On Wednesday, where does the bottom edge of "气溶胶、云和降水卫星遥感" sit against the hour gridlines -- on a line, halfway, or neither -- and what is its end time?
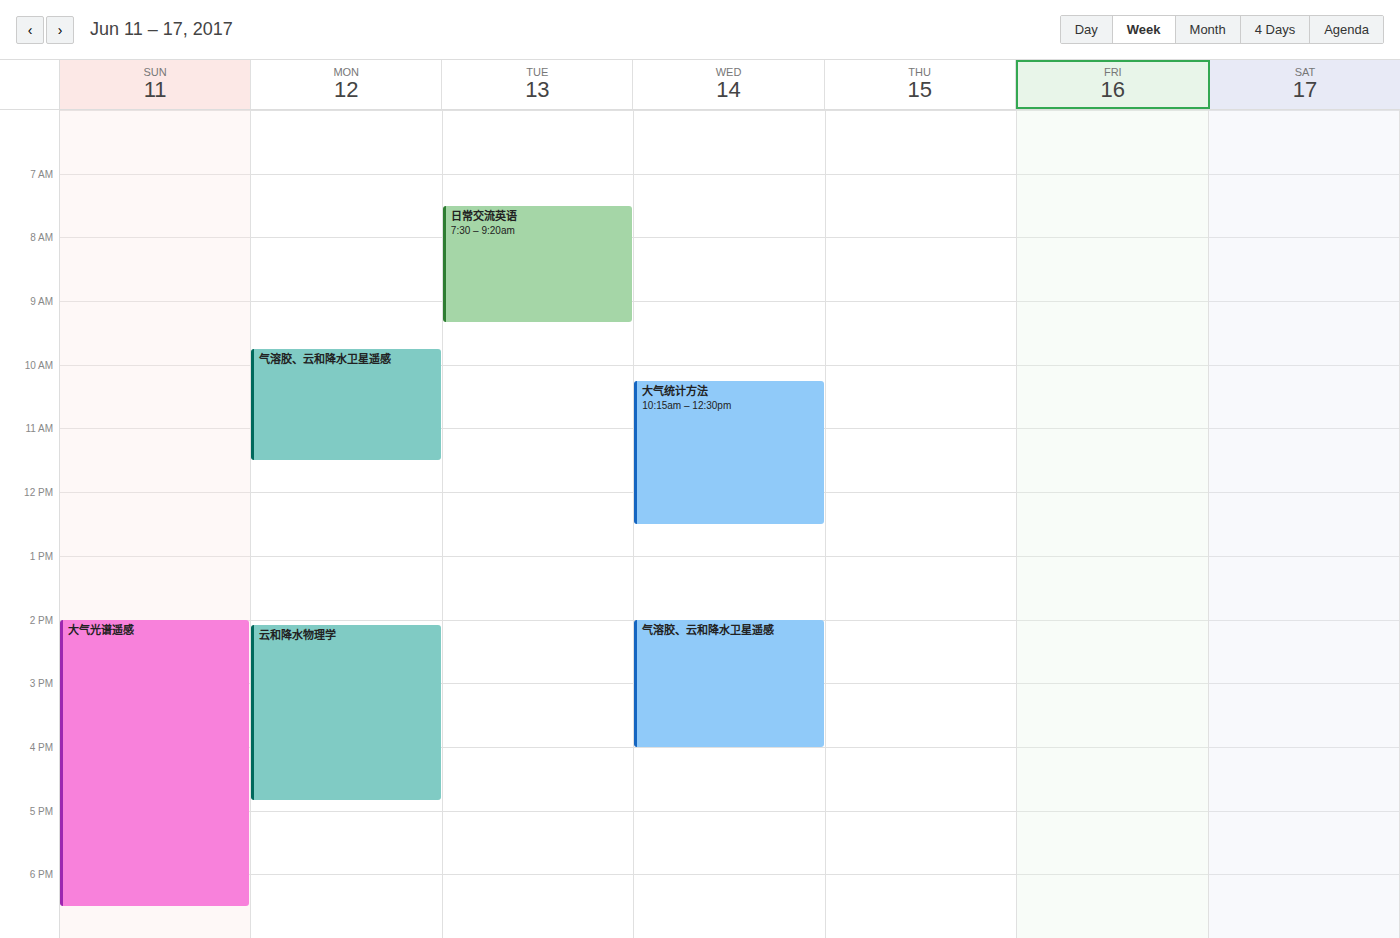
4:00 PM -- exactly on the 4 PM line.